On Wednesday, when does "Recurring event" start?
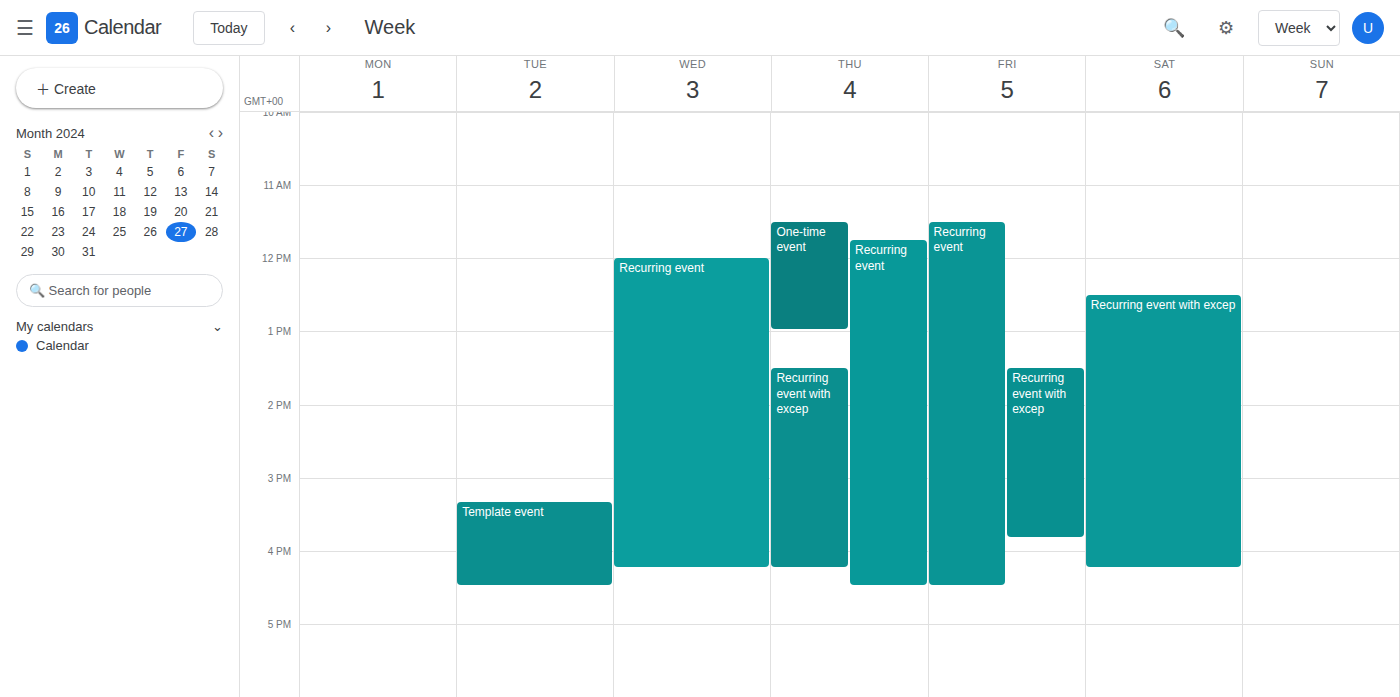
12:00 PM